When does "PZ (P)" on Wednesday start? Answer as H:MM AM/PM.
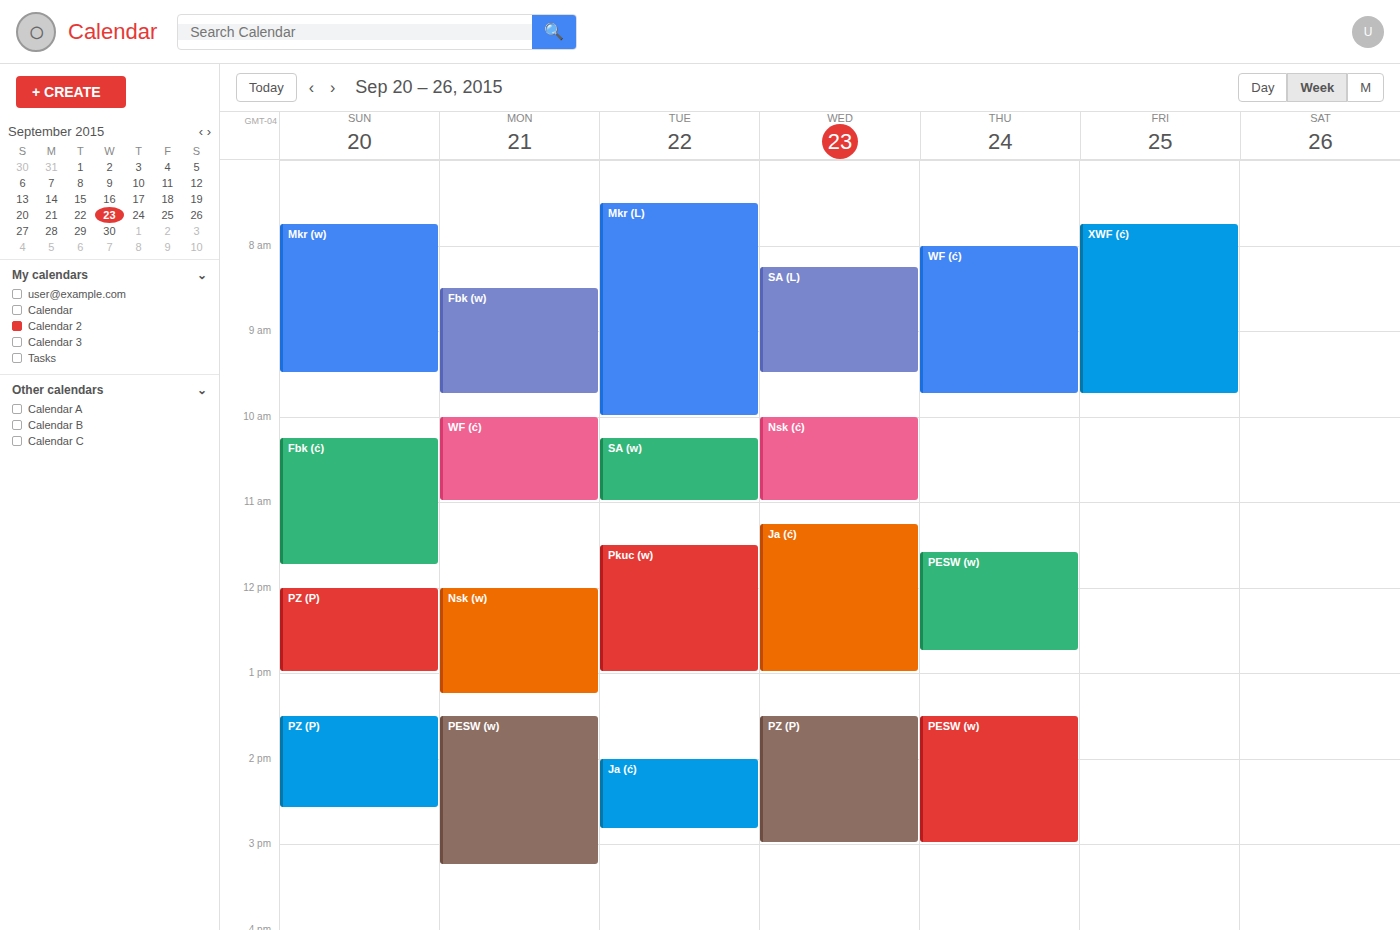
1:30 PM